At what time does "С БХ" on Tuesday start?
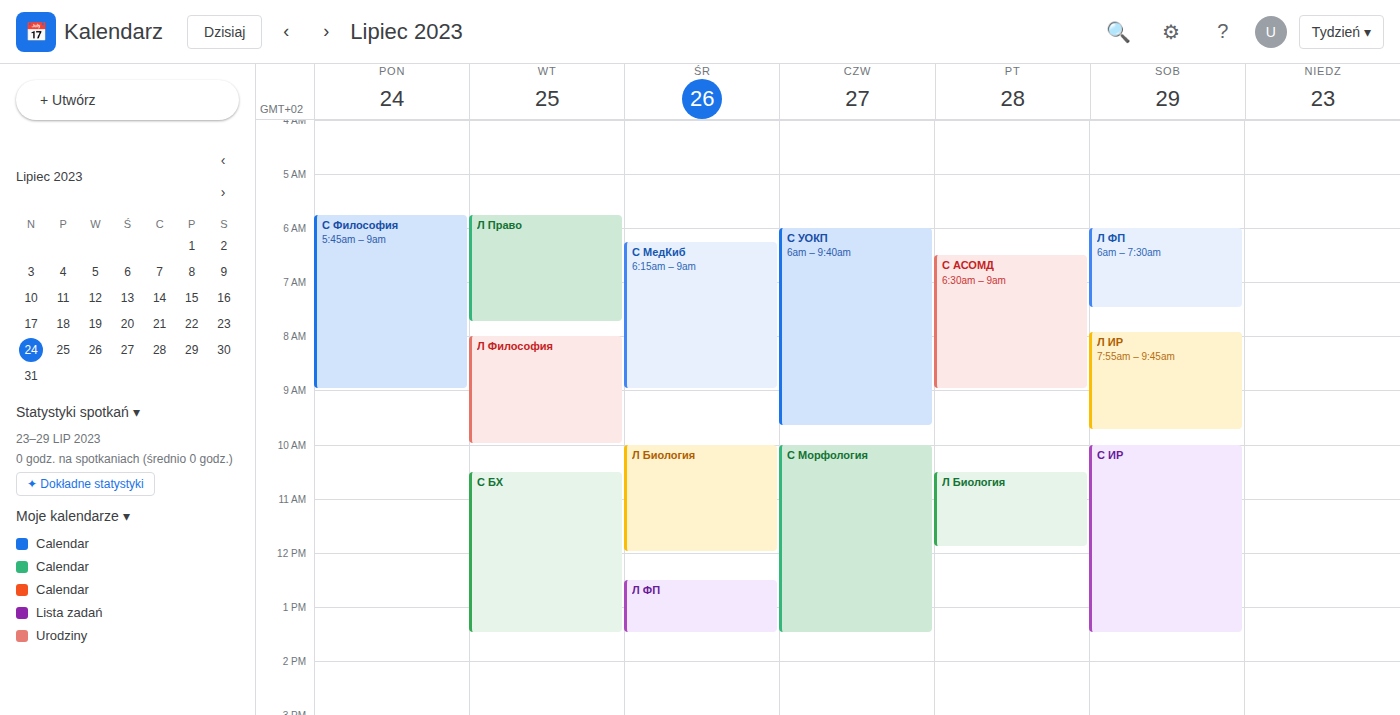
10:30 AM